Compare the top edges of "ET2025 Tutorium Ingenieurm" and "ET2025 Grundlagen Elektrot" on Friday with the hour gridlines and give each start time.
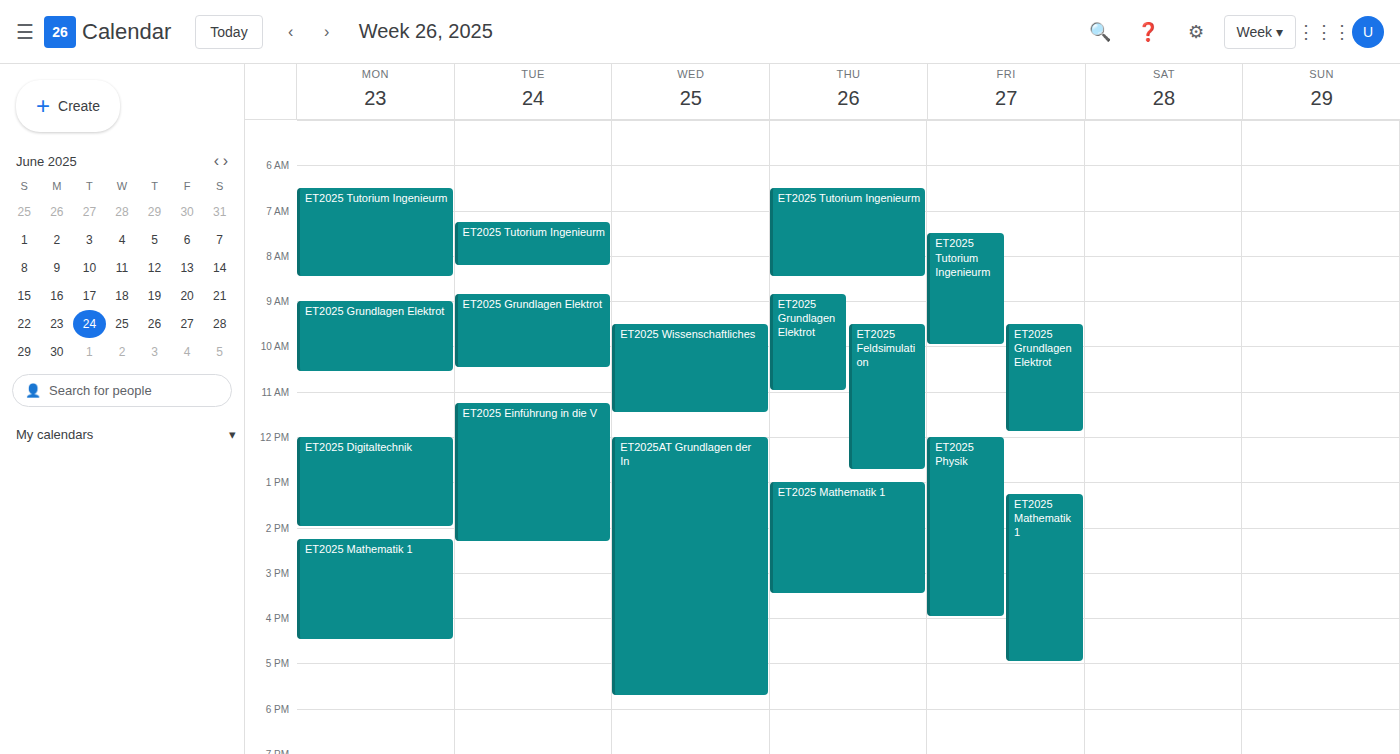
"ET2025 Tutorium Ingenieurm": 7:30 AM, halfway between the 7 AM and 8 AM lines. "ET2025 Grundlagen Elektrot": 9:30 AM, halfway between the 9 AM and 10 AM lines.